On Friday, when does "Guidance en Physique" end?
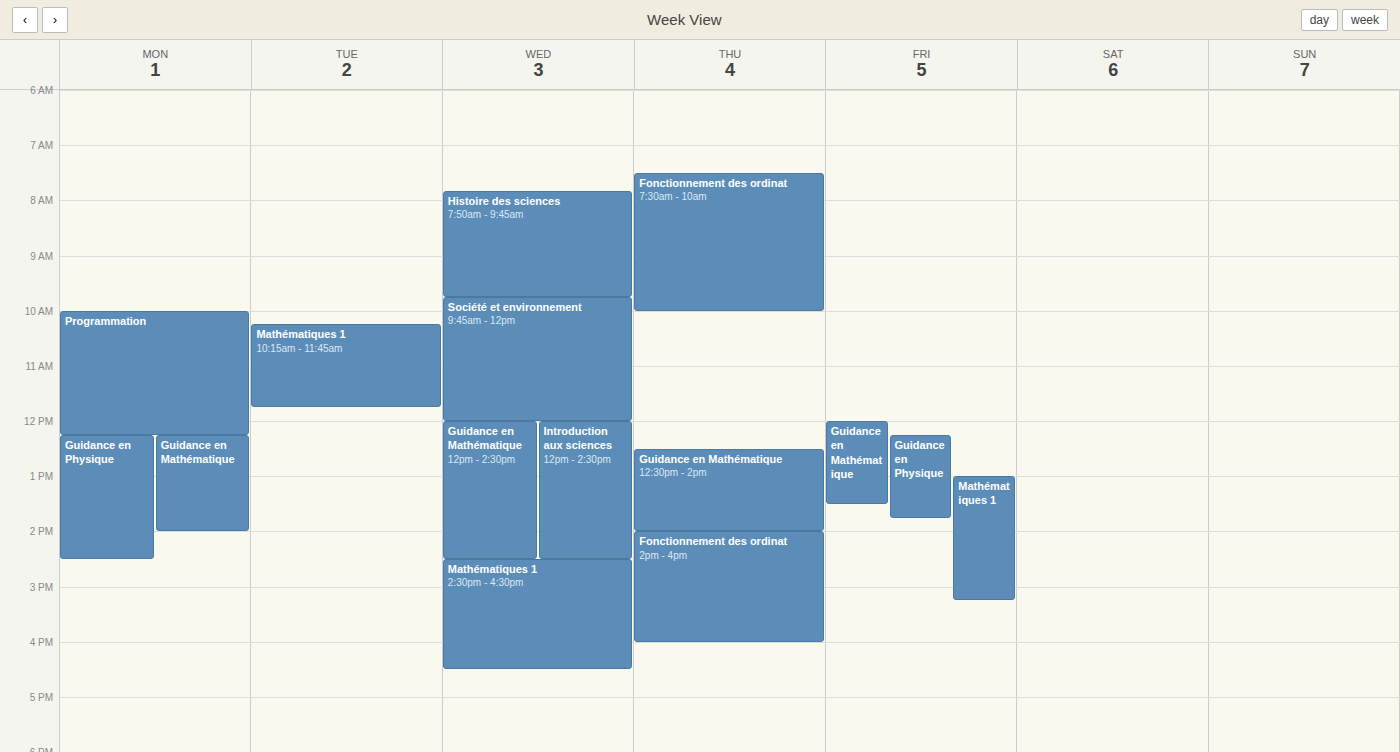
1:45 PM